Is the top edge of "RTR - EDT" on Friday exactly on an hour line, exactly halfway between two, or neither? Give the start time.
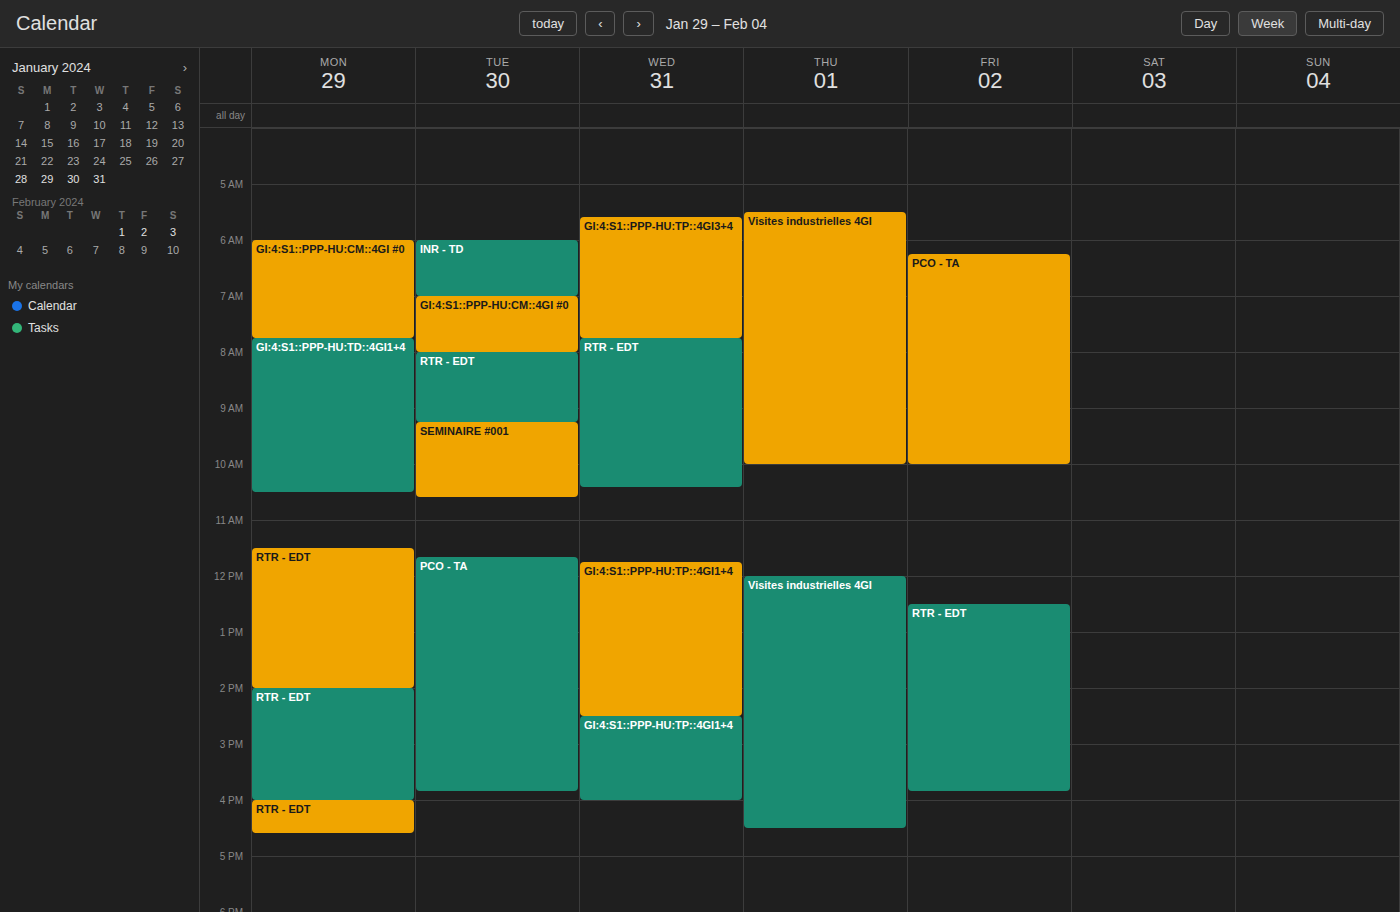
12:30 -- halfway between the 12:00 and 13:00 lines.